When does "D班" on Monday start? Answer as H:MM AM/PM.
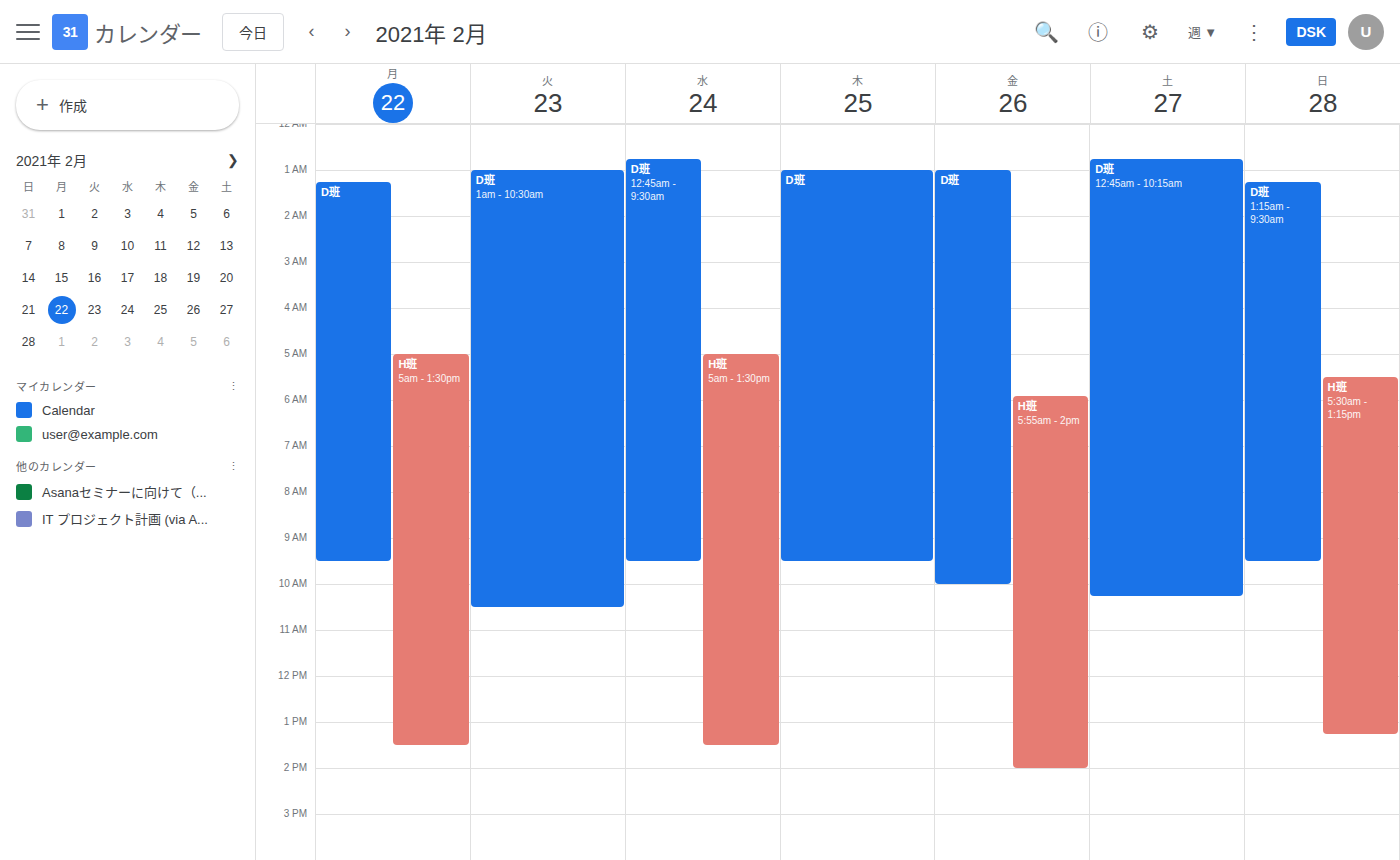
1:15 AM